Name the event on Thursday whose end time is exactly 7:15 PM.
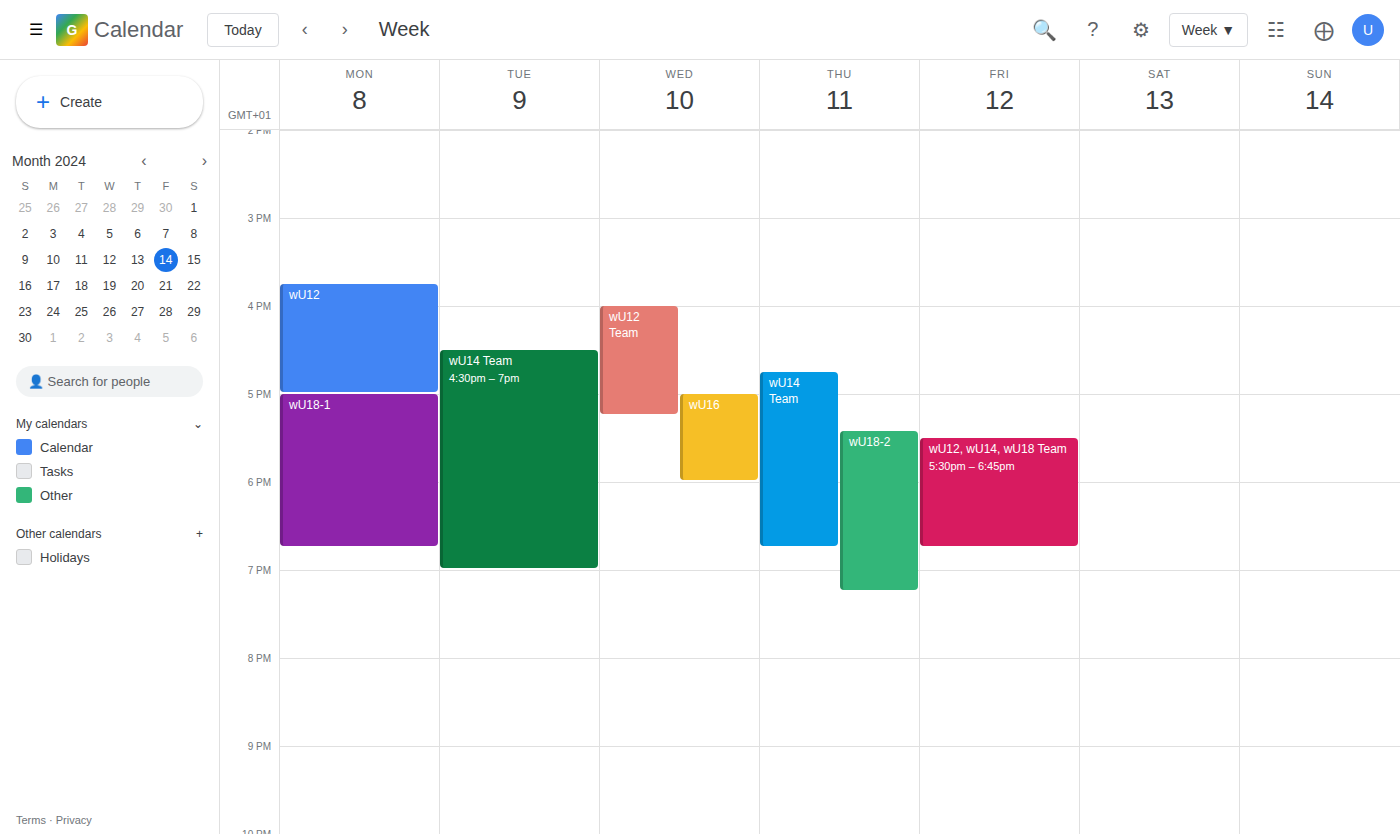
"wU18-2"